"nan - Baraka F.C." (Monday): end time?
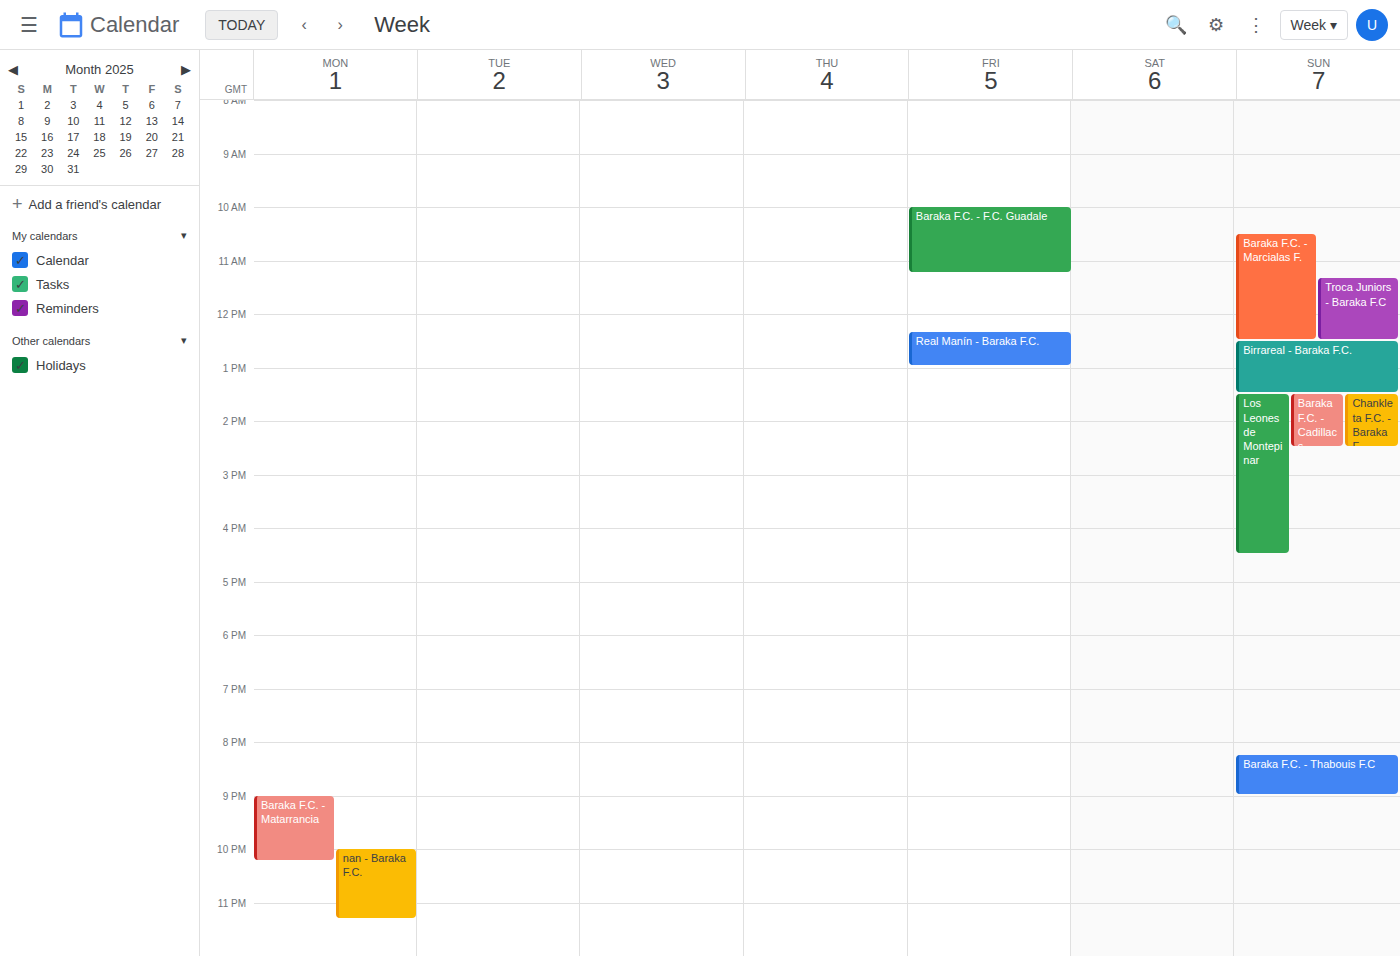
11:20 PM